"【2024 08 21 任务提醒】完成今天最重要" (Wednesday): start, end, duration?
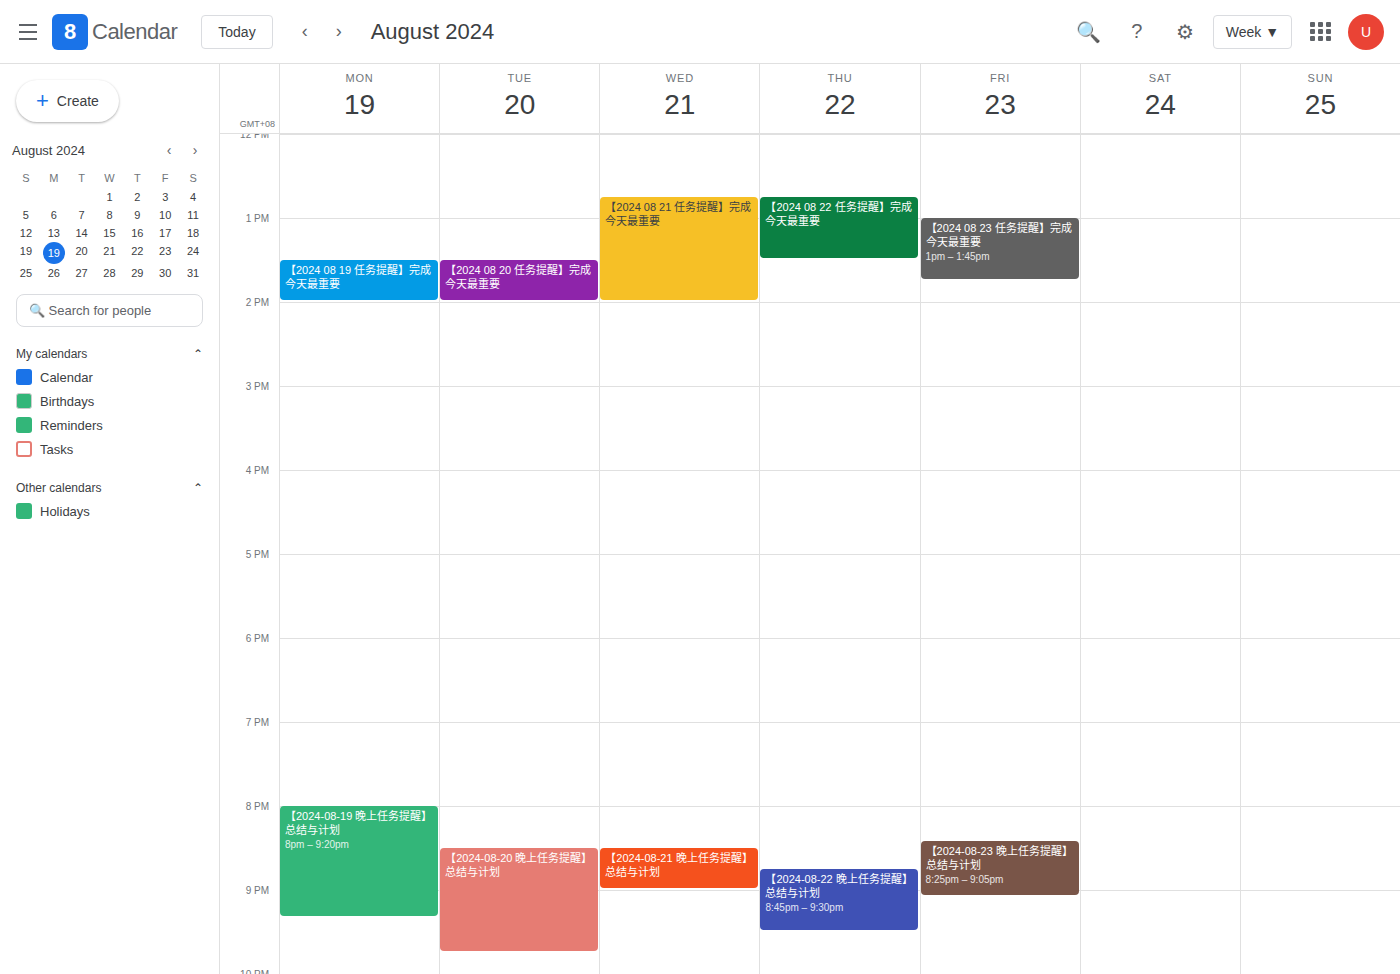
12:45 PM to 2:00 PM, 1 hour 15 minutes